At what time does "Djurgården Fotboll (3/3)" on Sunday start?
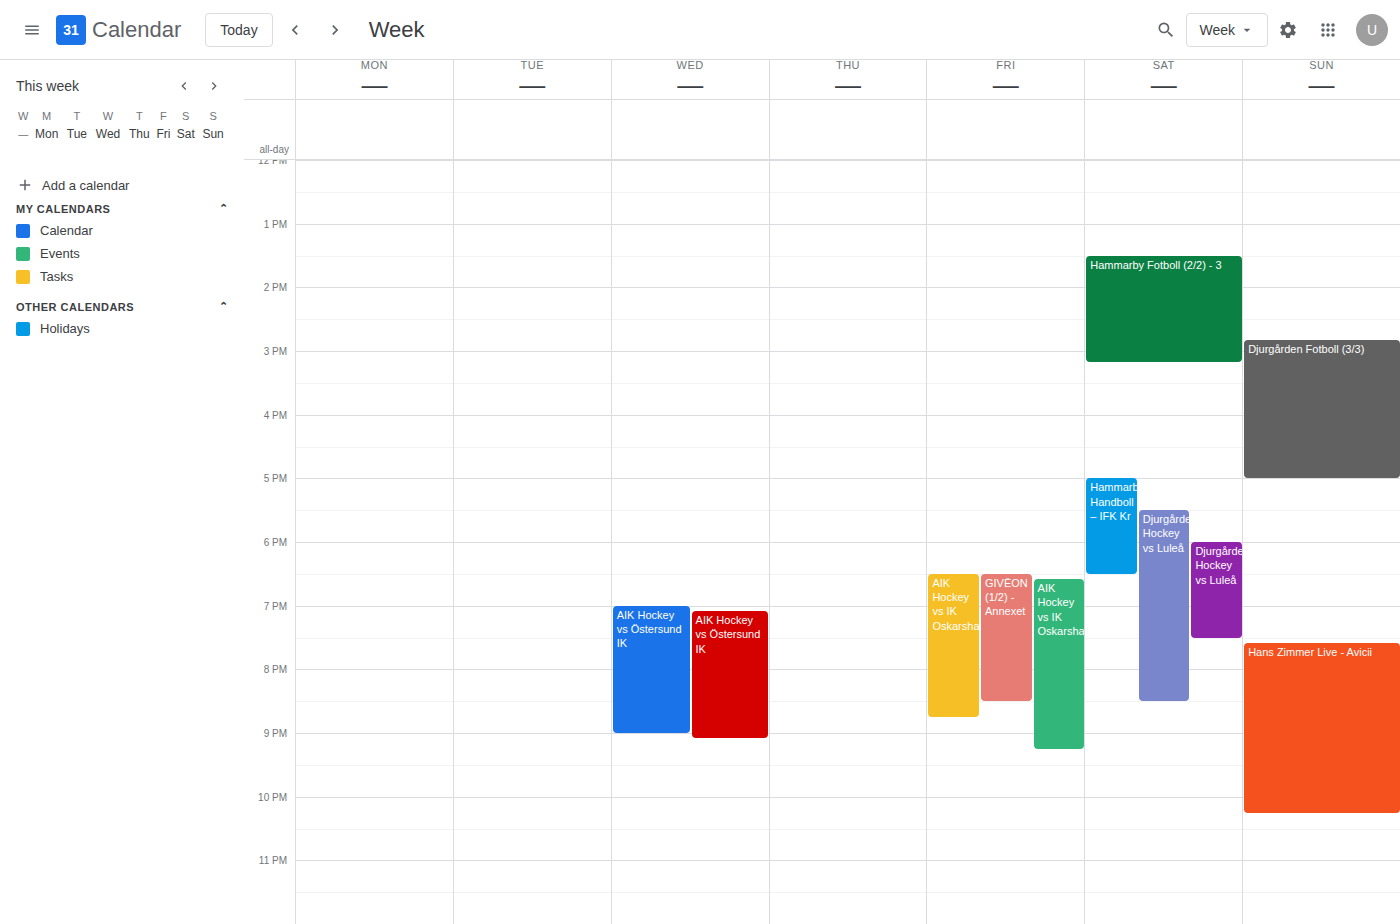
14:50